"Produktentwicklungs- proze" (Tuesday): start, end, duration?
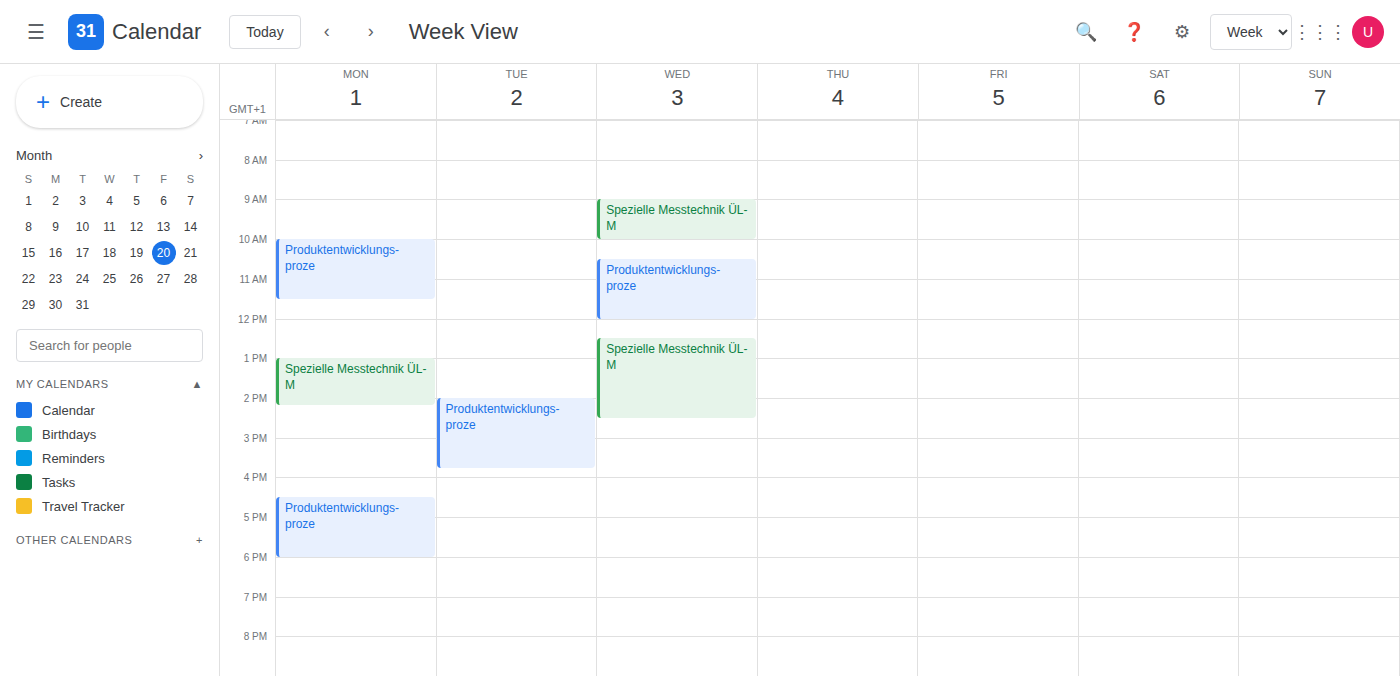
2:00 PM to 3:45 PM, 1 hour 45 minutes